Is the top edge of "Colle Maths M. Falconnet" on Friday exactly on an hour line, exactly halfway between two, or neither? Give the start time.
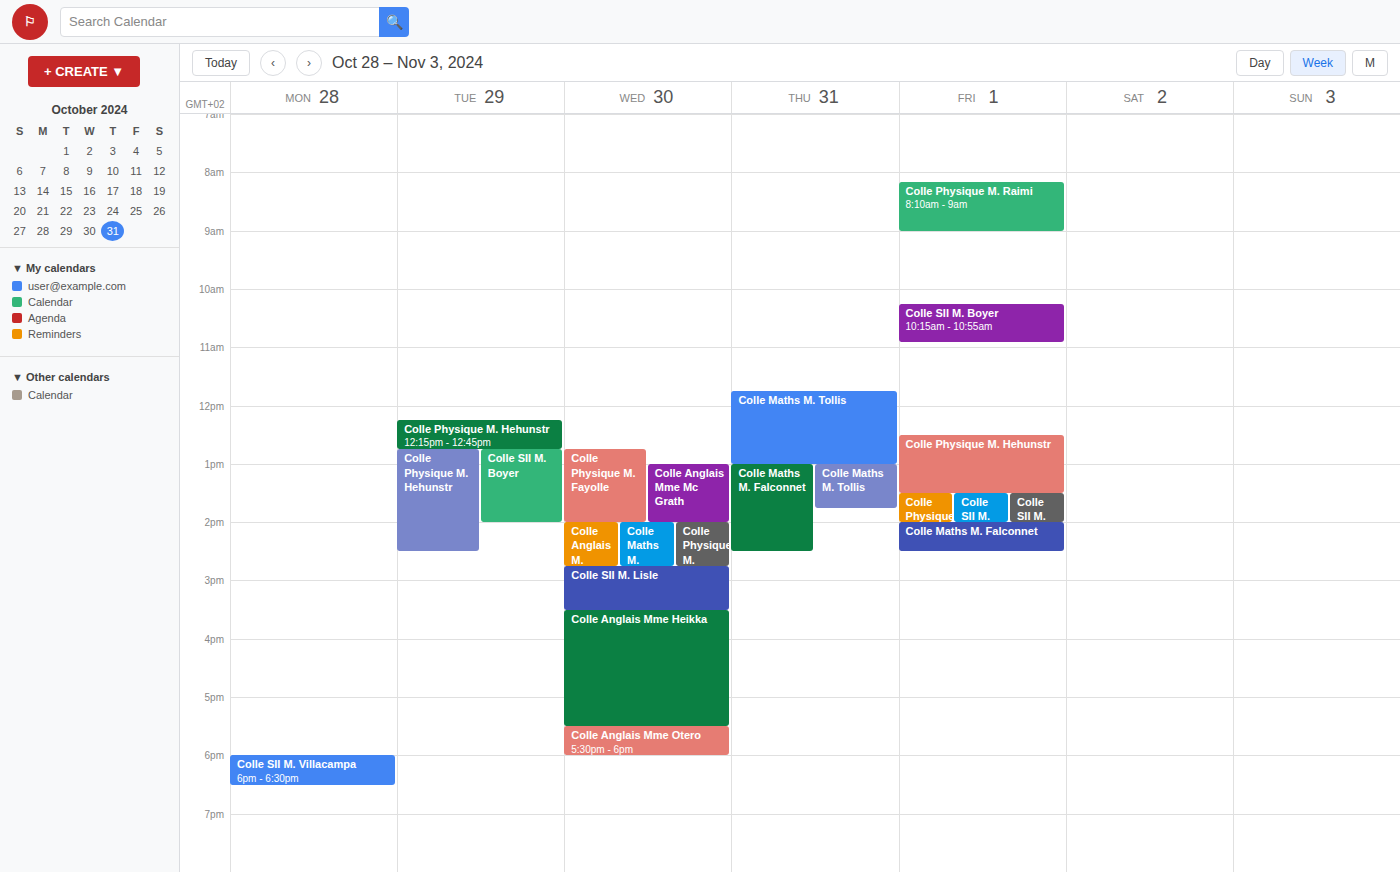
2:00 PM -- exactly on the 2 PM line.